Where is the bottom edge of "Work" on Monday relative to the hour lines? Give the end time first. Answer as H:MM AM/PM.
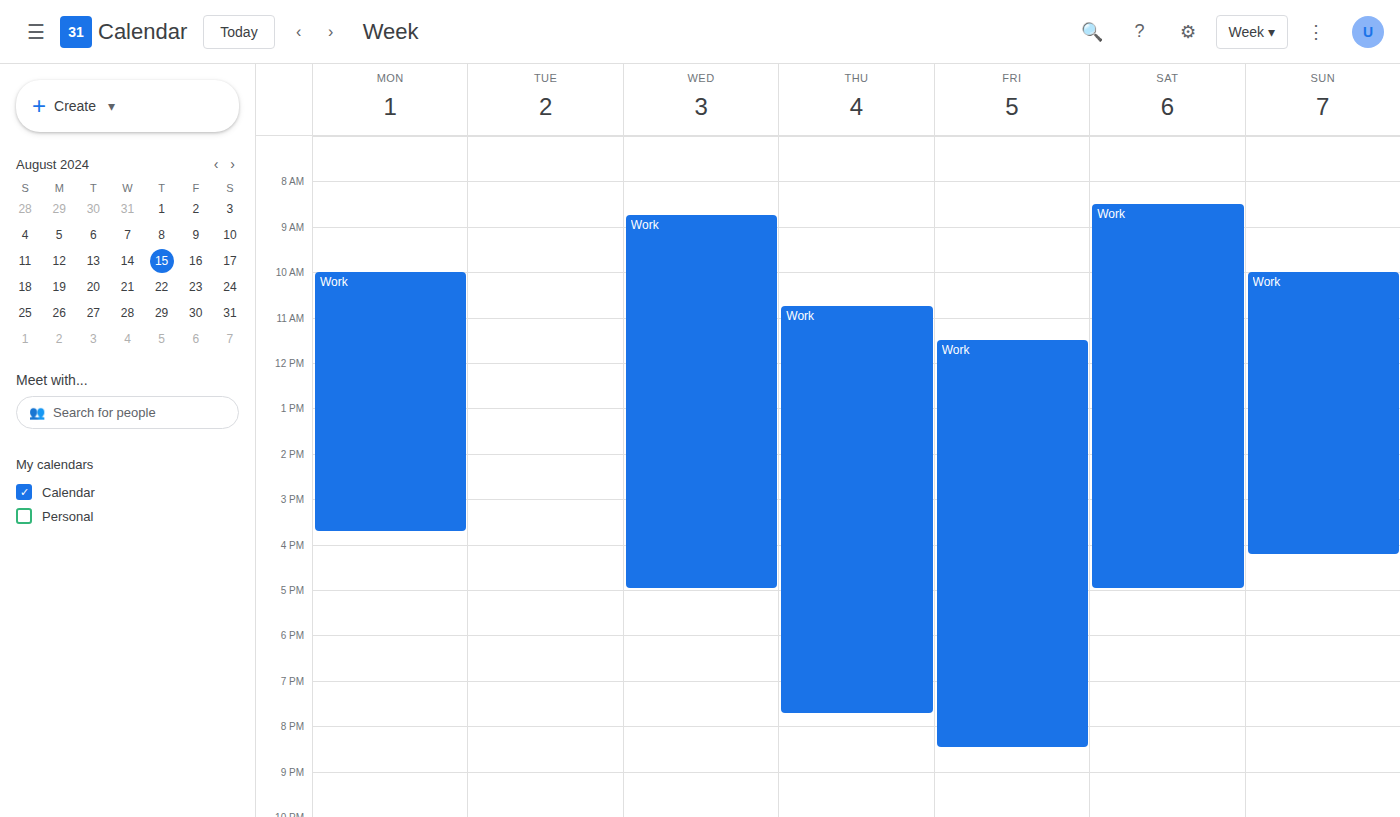
3:45 PM -- neither: three quarters of the way from the 3 PM line to the 4 PM line.